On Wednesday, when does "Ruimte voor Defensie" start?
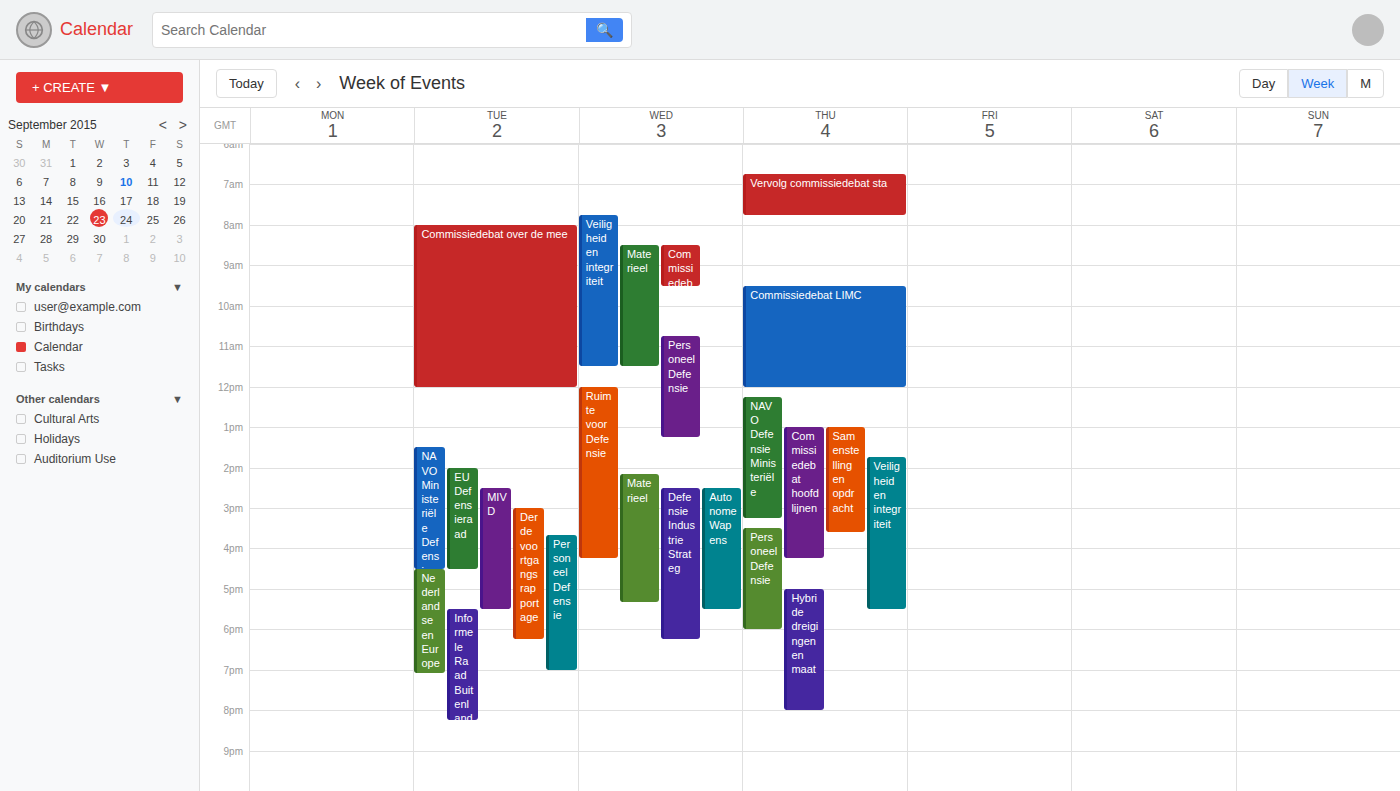
12:00 PM